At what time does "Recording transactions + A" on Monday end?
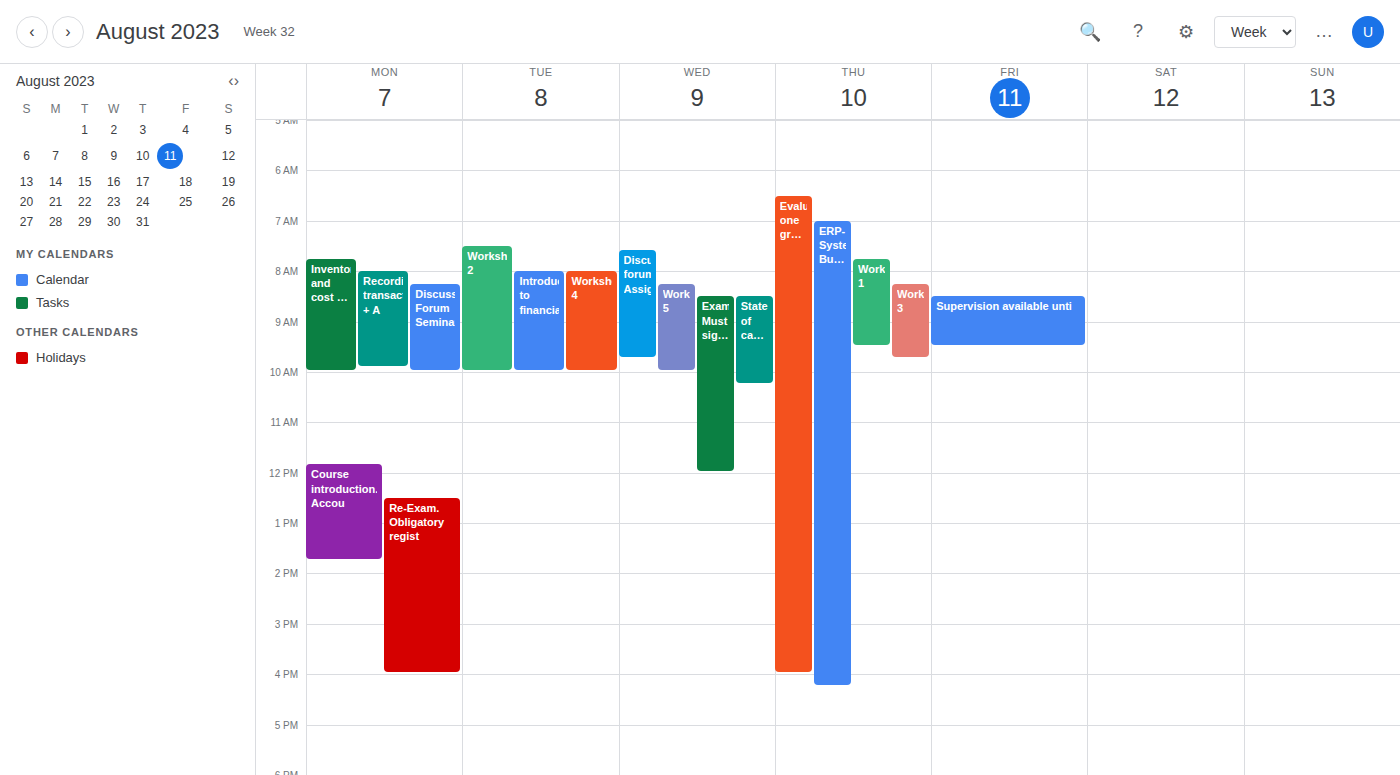
9:55 AM